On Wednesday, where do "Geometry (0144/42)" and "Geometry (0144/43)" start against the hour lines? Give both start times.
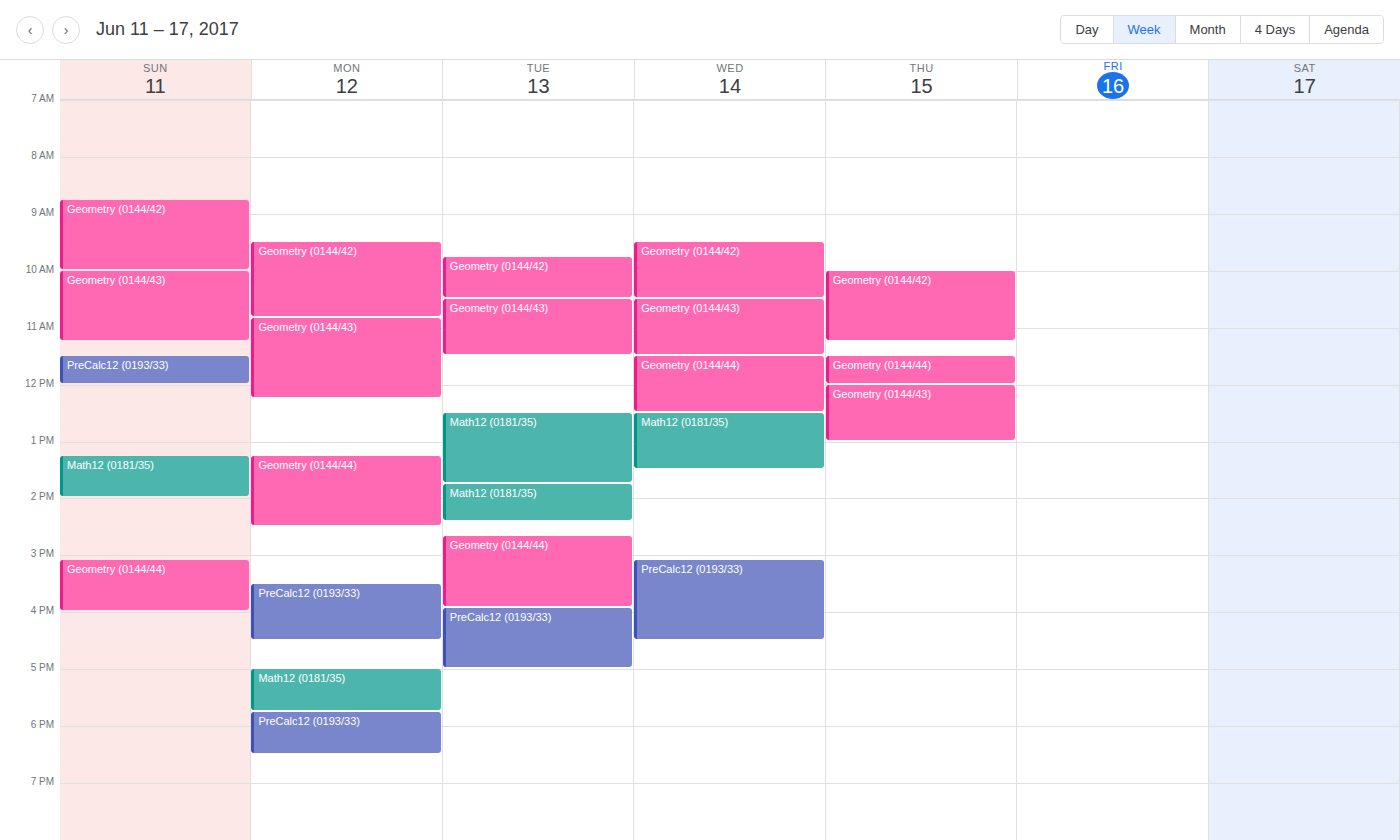
"Geometry (0144/42)": 9:30 AM, halfway between the 9 AM and 10 AM lines. "Geometry (0144/43)": 10:30 AM, halfway between the 10 AM and 11 AM lines.